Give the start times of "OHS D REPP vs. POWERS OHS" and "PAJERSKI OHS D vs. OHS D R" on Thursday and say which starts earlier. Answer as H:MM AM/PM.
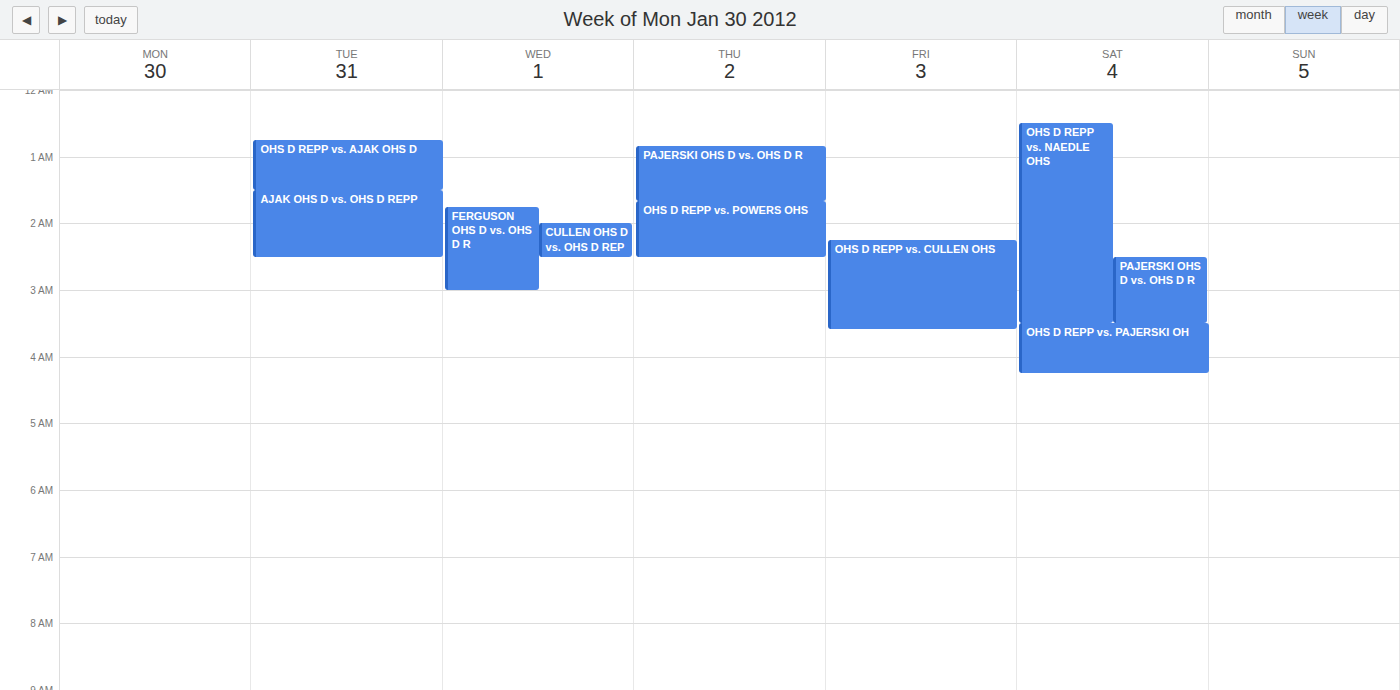
"PAJERSKI OHS D vs. OHS D R" 12:50 AM; "OHS D REPP vs. POWERS OHS" 1:40 AM.